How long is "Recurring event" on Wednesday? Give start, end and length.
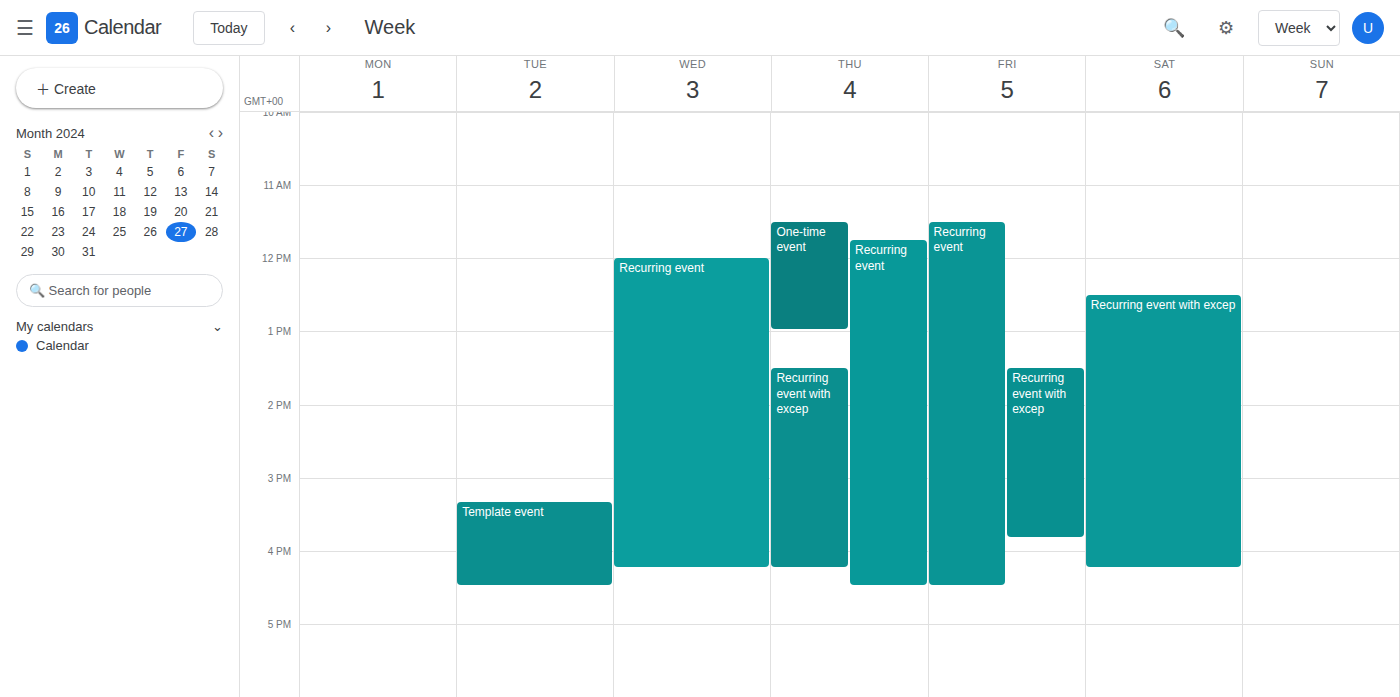
12:00 PM to 4:15 PM, 4 hours 15 minutes